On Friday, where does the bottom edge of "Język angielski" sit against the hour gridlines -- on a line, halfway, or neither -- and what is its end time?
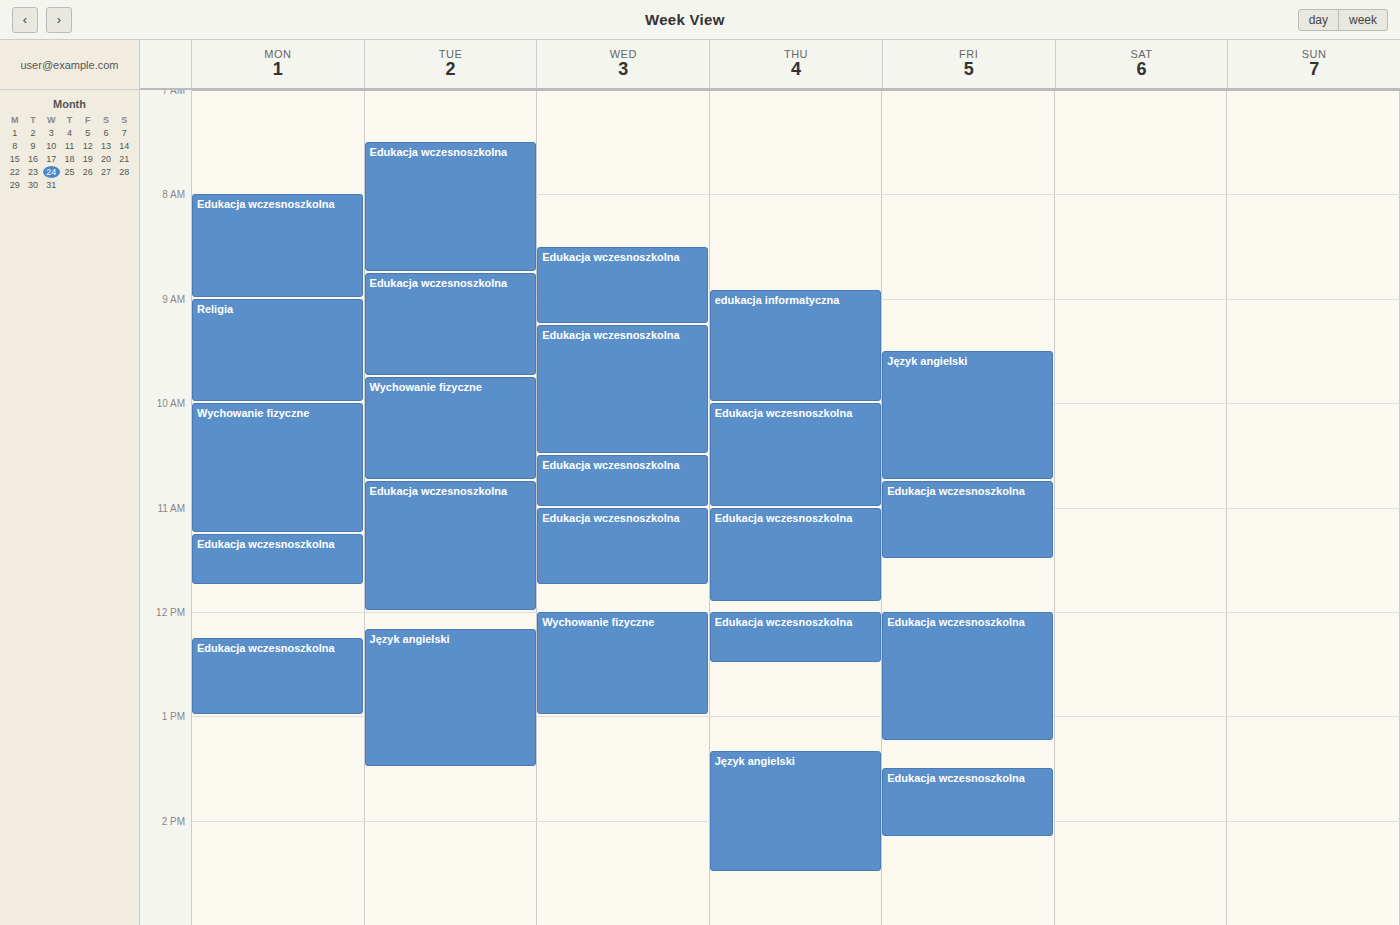
10:45 AM -- neither: three quarters of the way from the 10 AM line to the 11 AM line.